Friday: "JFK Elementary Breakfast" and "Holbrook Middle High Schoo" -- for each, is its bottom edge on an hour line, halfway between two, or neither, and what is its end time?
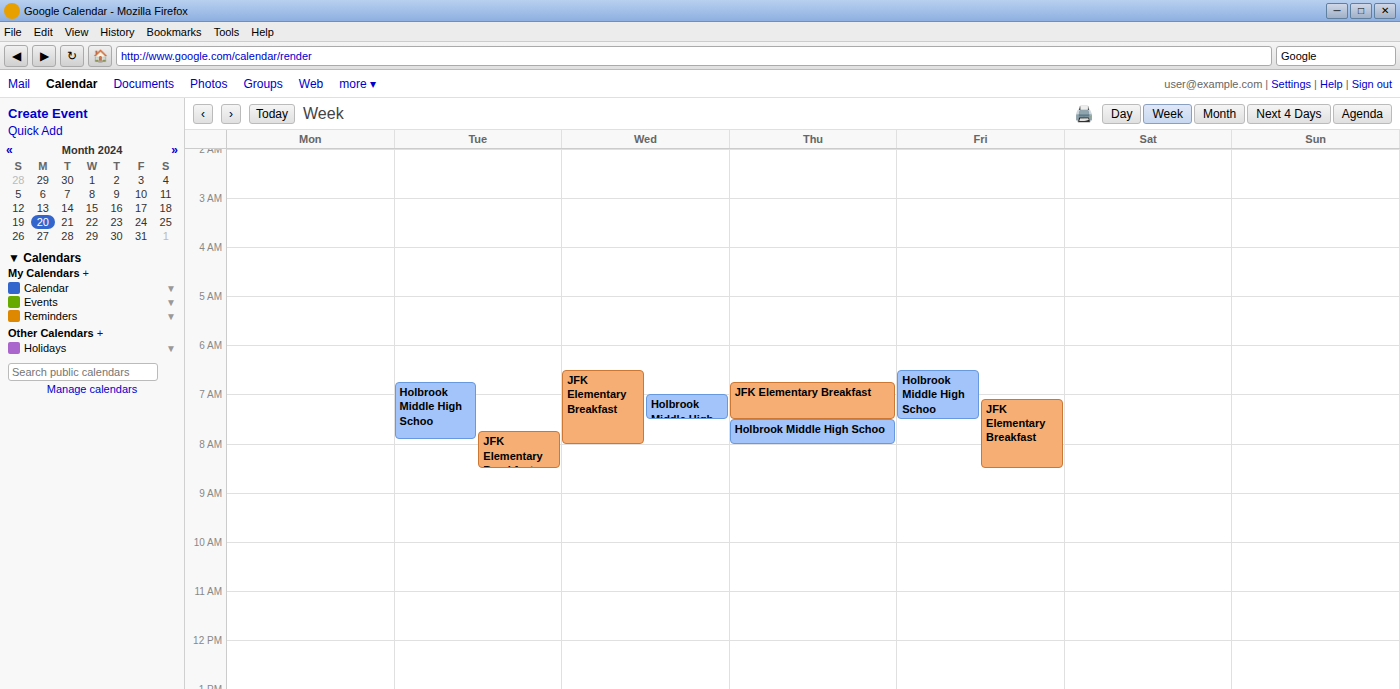
"JFK Elementary Breakfast": 8:30 AM, halfway between the 8 AM and 9 AM lines. "Holbrook Middle High Schoo": 7:30 AM, halfway between the 7 AM and 8 AM lines.